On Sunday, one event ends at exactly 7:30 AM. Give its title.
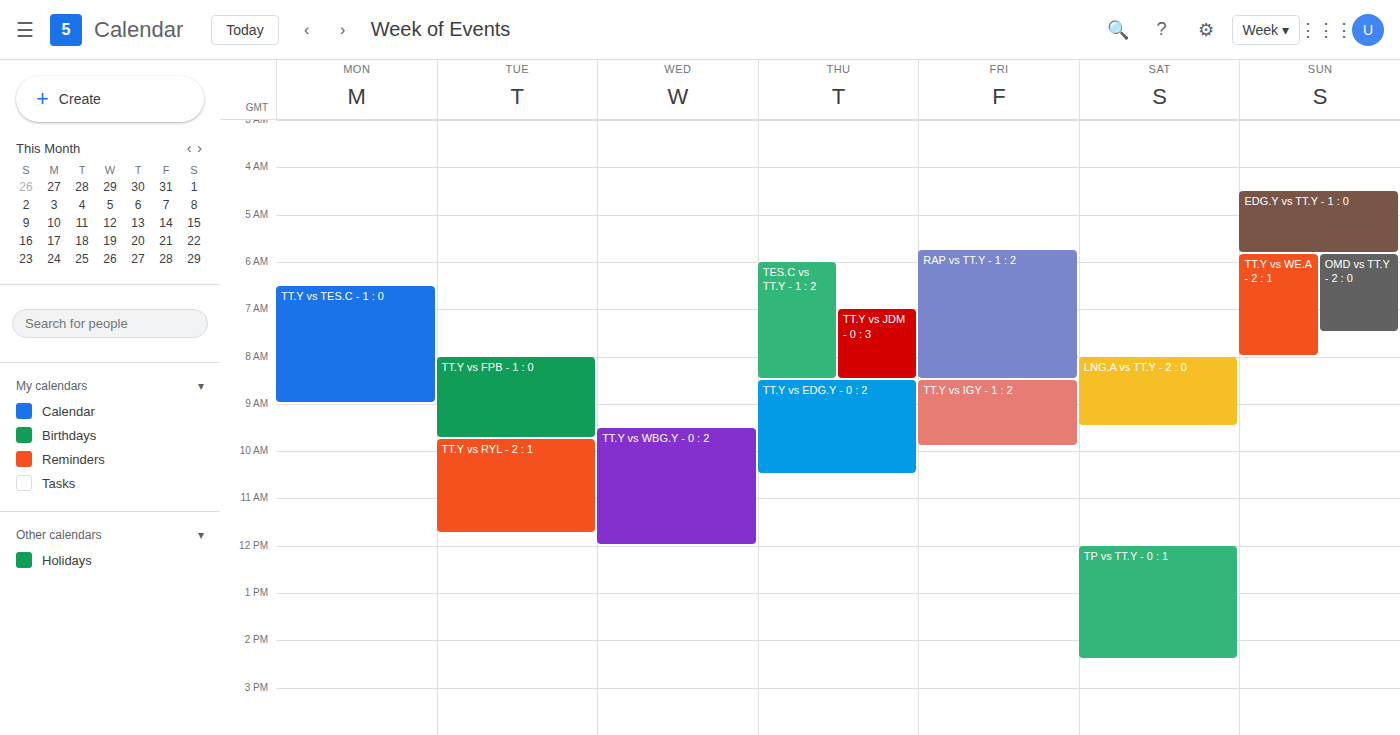
"OMD vs TT.Y - 2 : 0"